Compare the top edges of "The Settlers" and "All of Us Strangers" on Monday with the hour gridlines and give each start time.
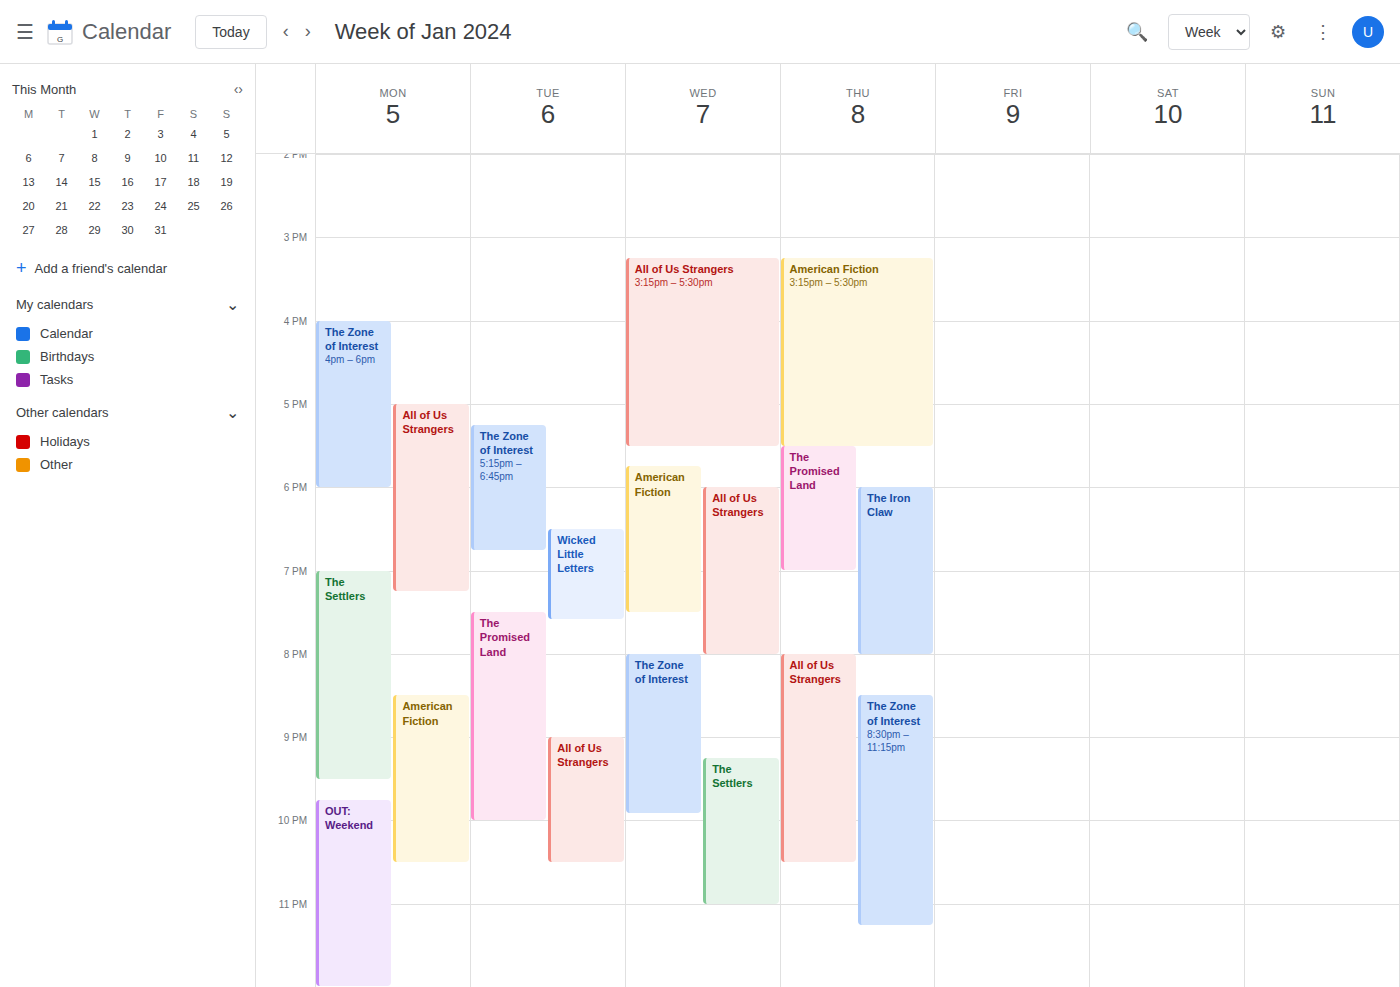
"The Settlers": 7:00 PM, exactly on the 7 PM line. "All of Us Strangers": 5:00 PM, exactly on the 5 PM line.